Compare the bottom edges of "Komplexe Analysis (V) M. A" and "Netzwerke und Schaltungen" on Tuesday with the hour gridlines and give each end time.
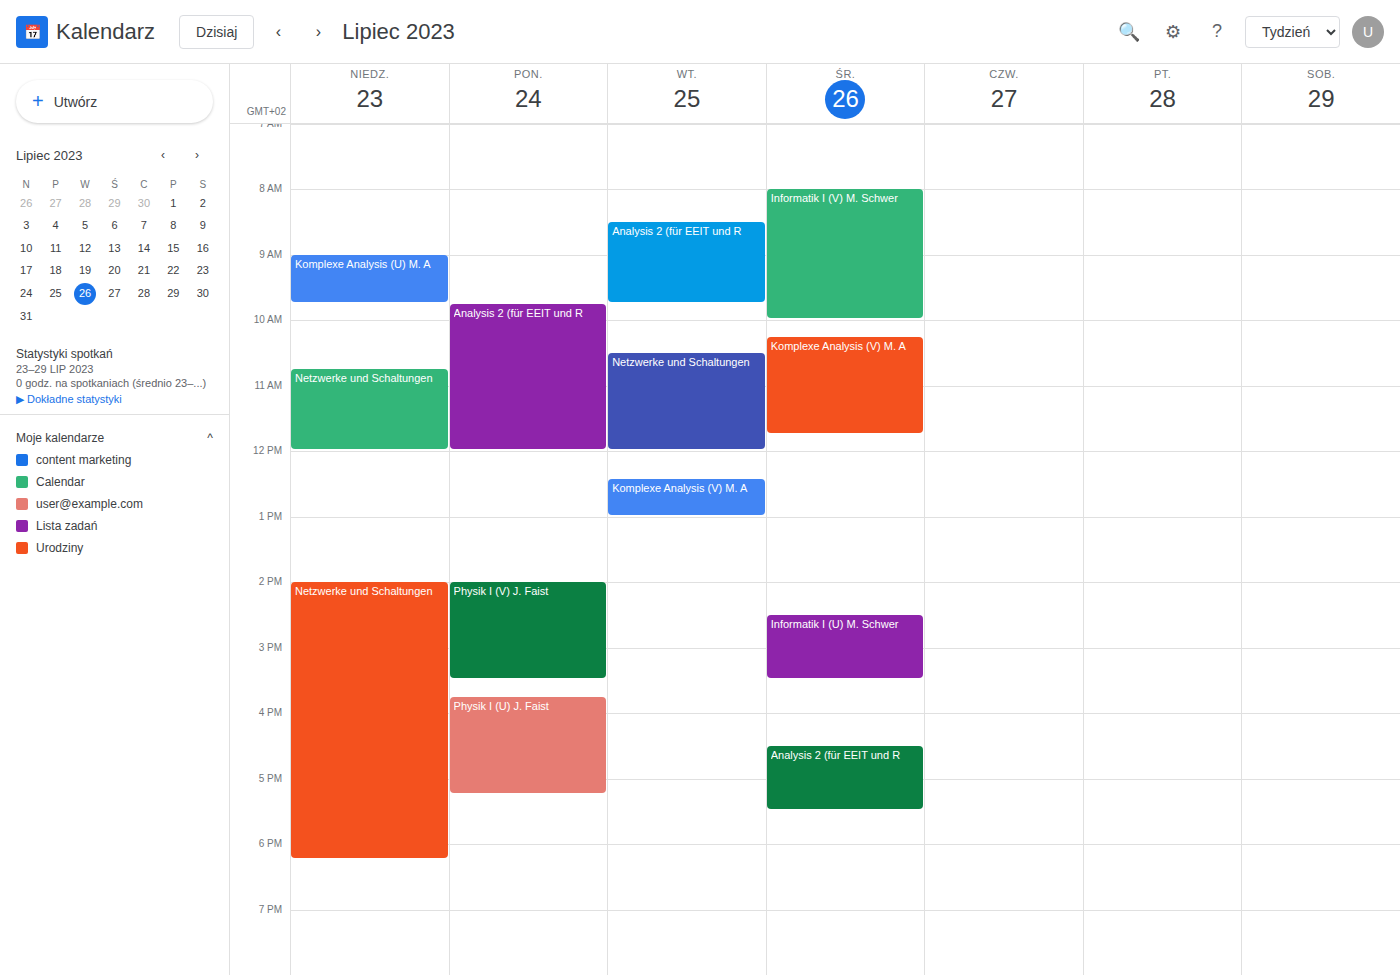
"Komplexe Analysis (V) M. A": 1:00 PM, exactly on the 1 PM line. "Netzwerke und Schaltungen": 12:00 PM, exactly on the 12 PM line.